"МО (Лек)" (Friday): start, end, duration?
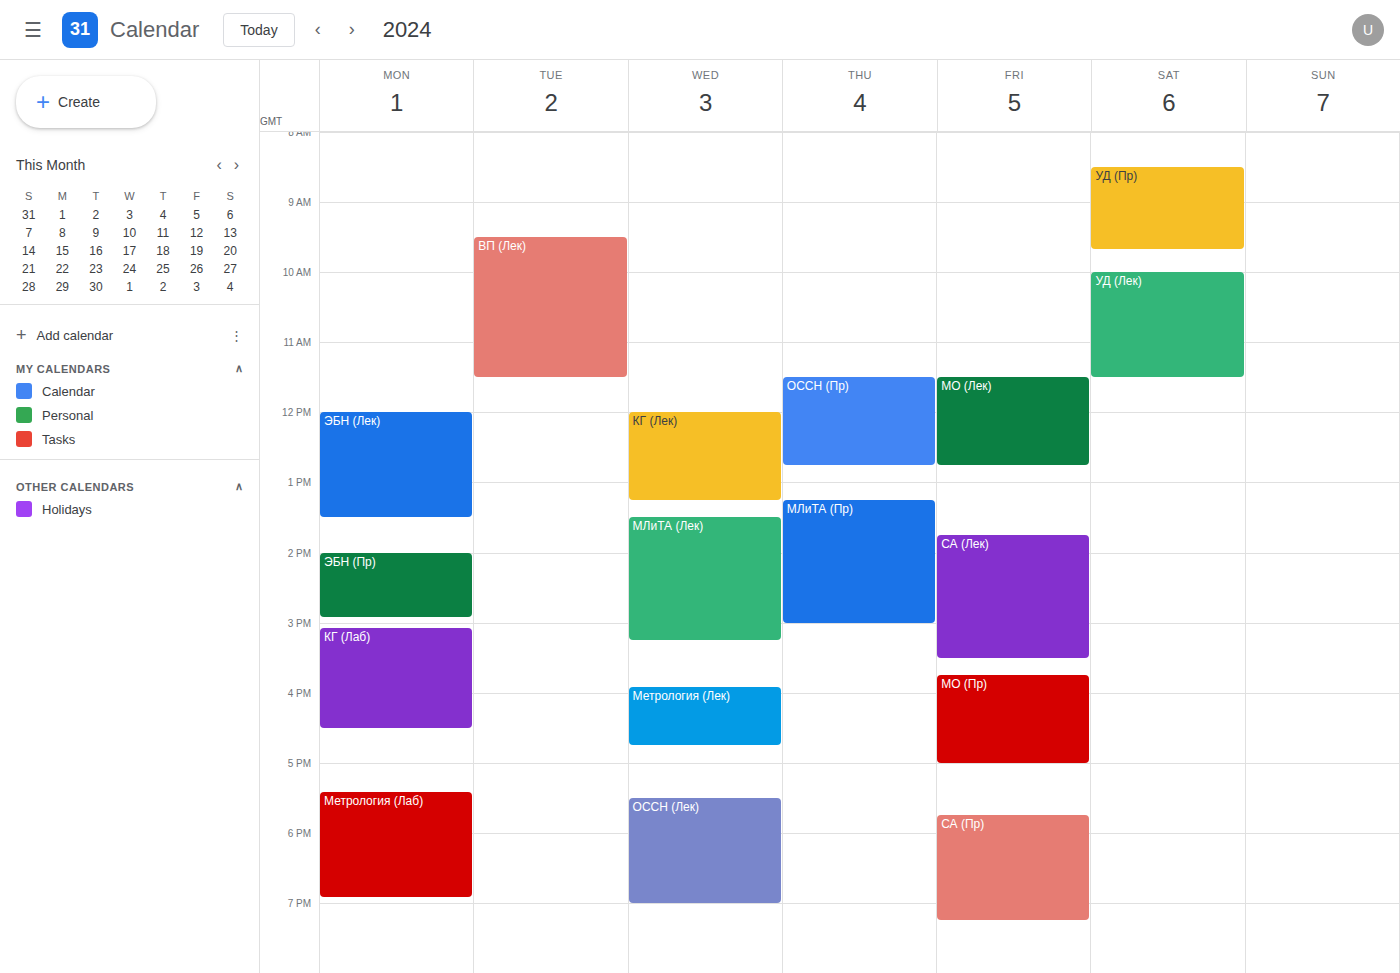
11:30 AM to 12:45 PM, 1 hour 15 minutes